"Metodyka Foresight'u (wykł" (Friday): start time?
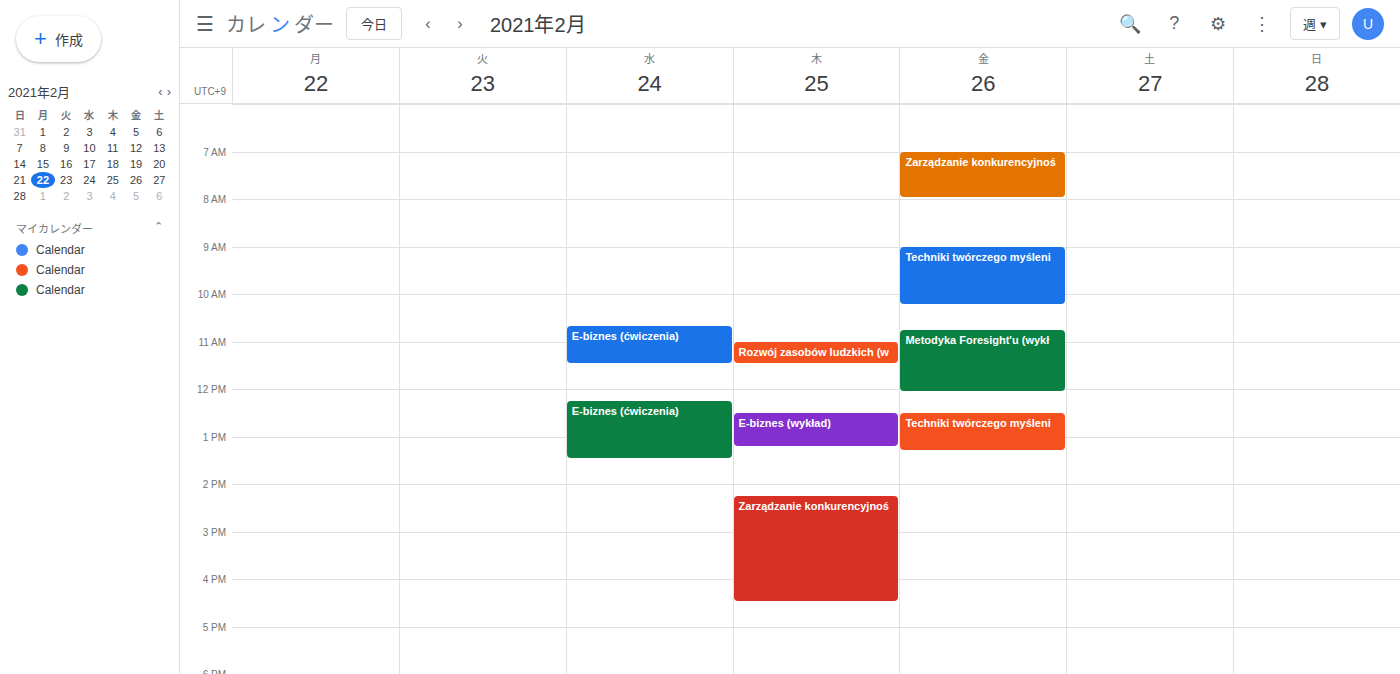
10:45 AM